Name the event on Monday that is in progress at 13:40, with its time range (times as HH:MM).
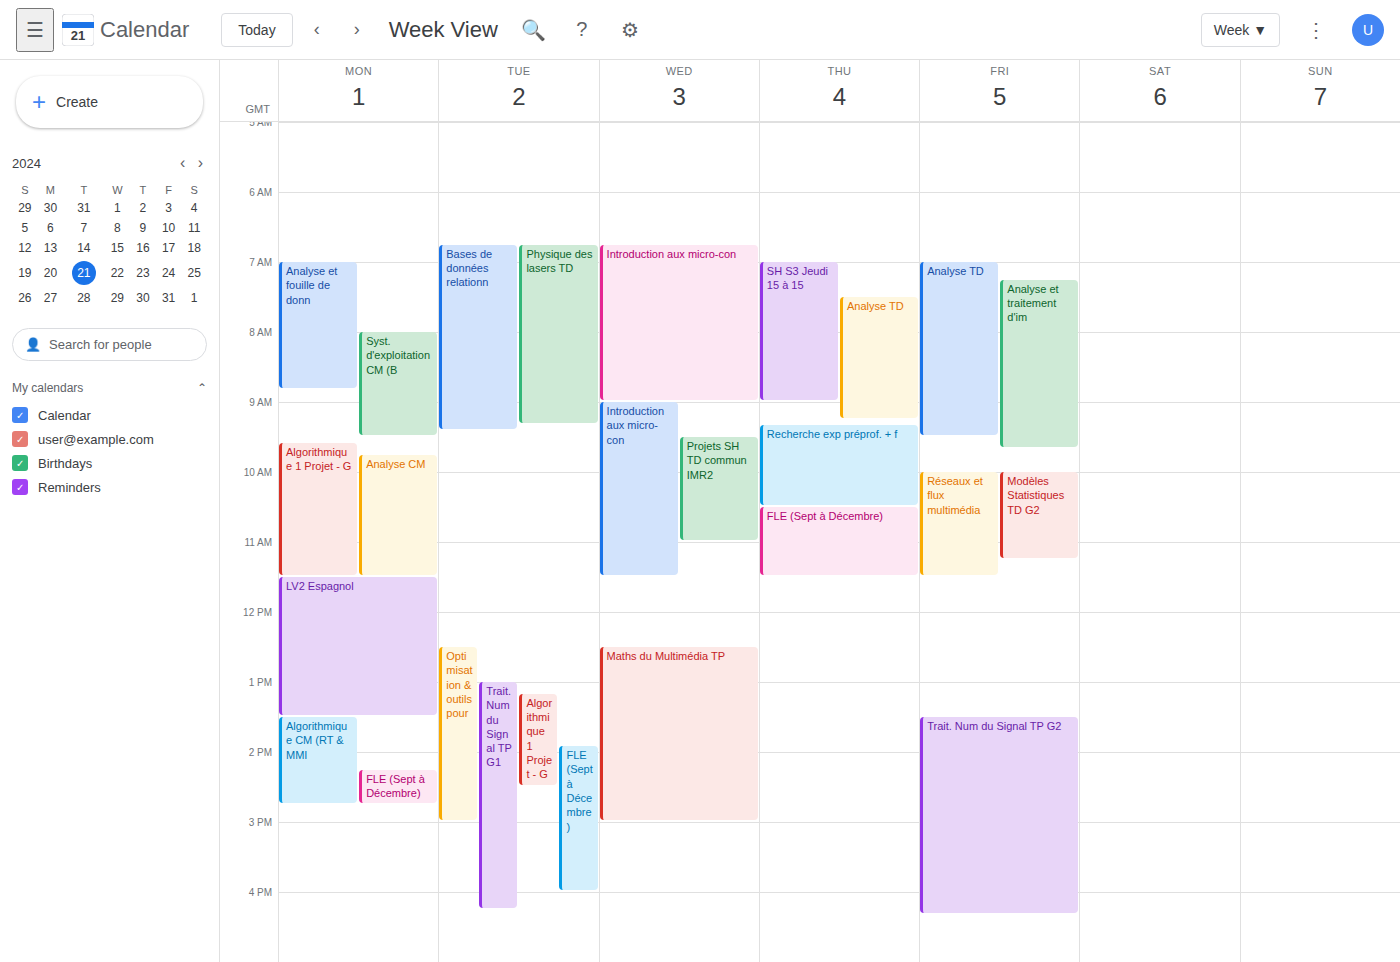
"Algorithmique CM (RT & MMI", 13:30 to 14:45